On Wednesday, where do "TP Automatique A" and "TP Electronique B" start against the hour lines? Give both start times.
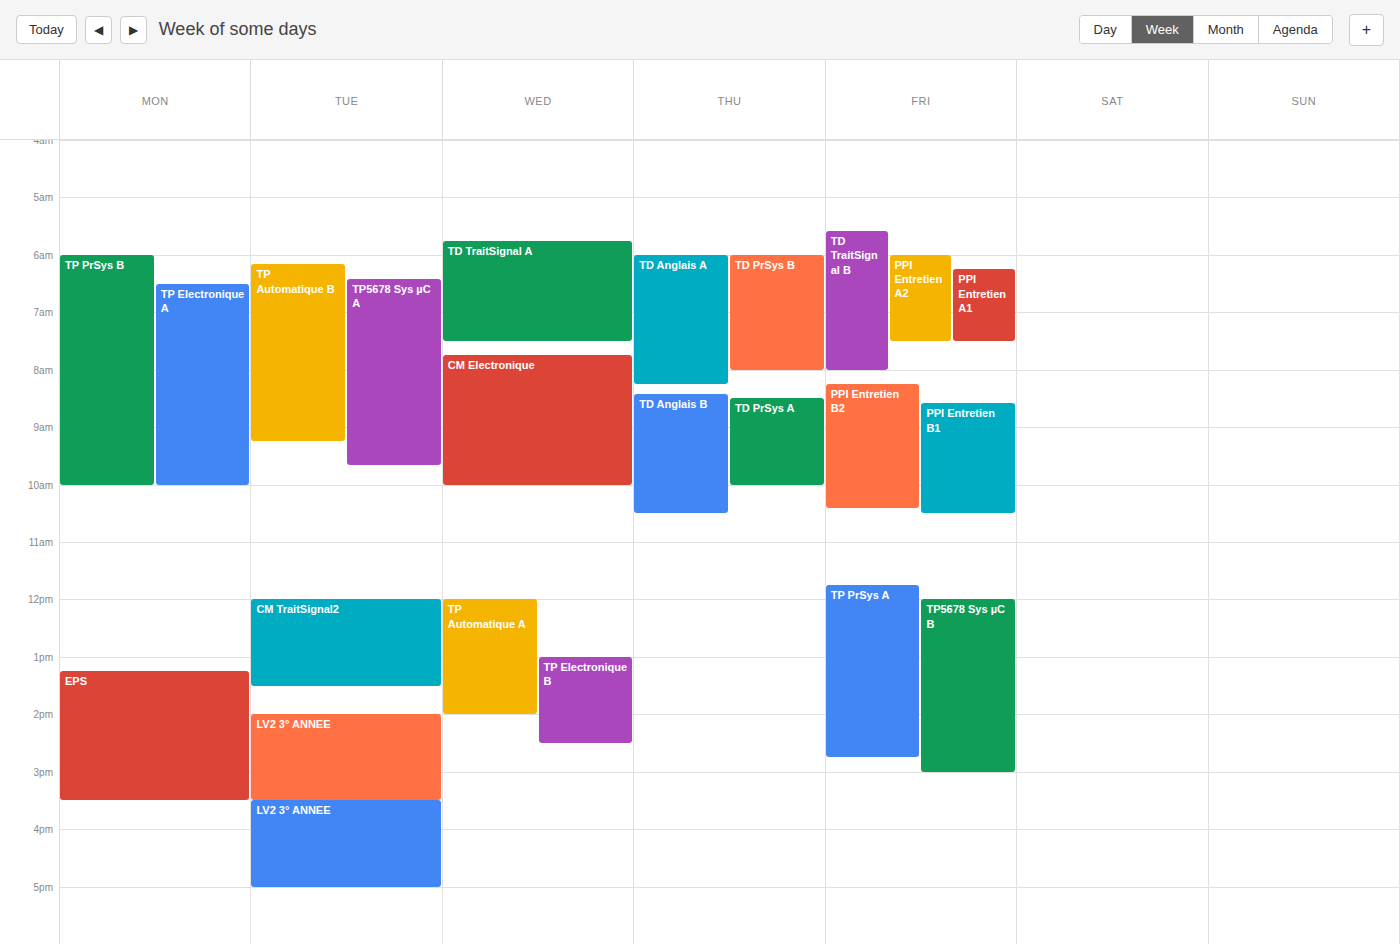
"TP Automatique A": 12:00 PM, exactly on the 12 PM line. "TP Electronique B": 1:00 PM, exactly on the 1 PM line.